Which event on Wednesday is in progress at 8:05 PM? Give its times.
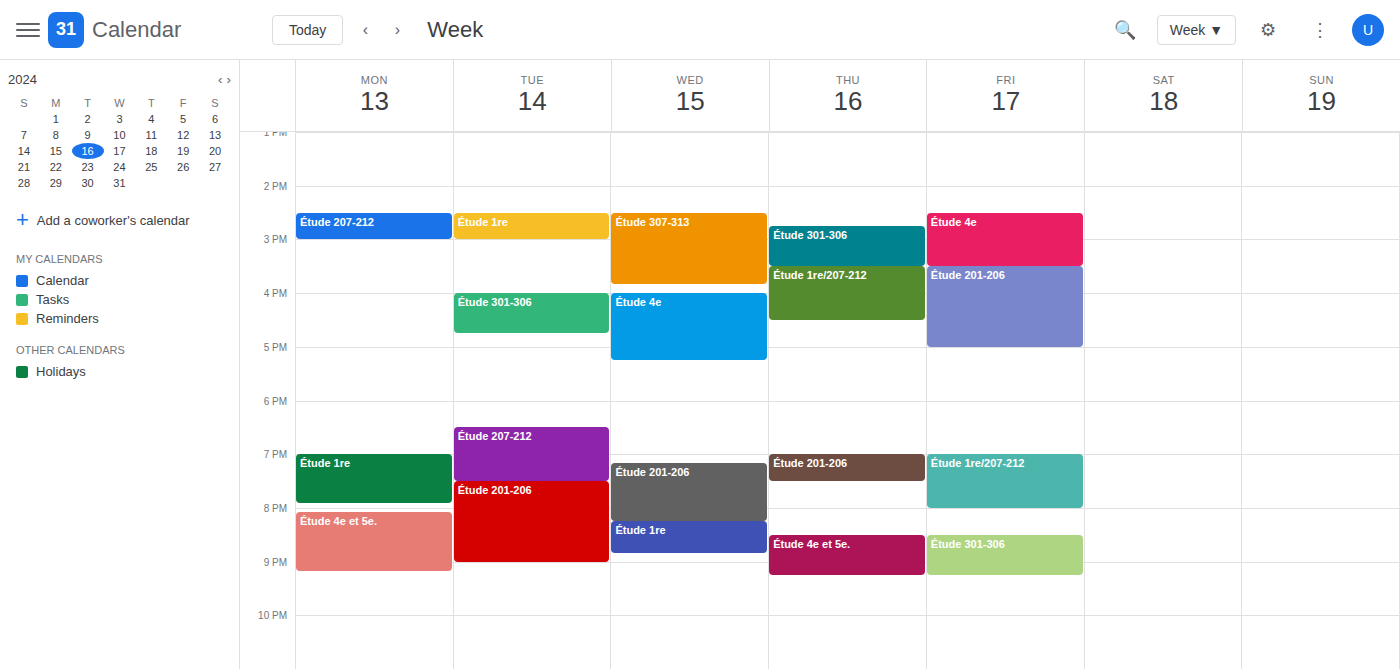
"Étude 201-206", 7:10 PM to 8:15 PM